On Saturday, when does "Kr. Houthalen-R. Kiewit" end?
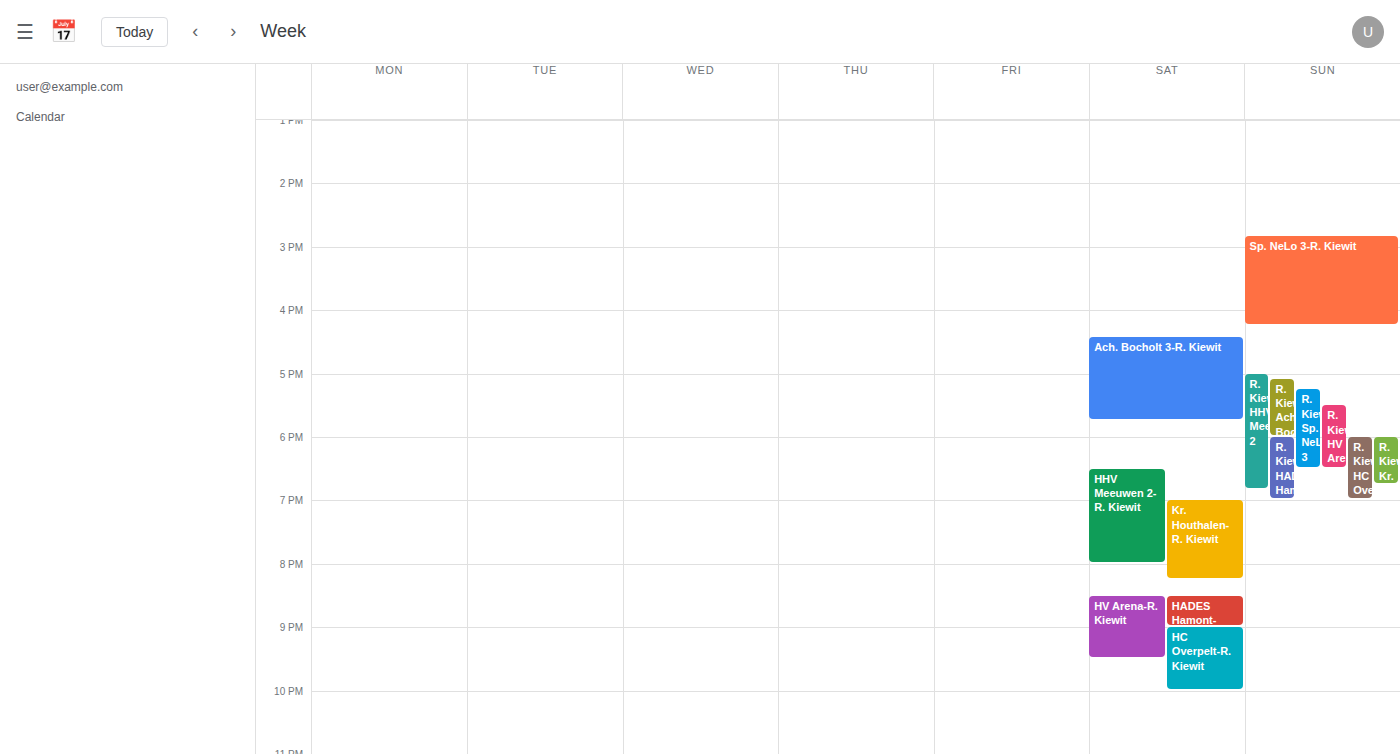
8:15 PM